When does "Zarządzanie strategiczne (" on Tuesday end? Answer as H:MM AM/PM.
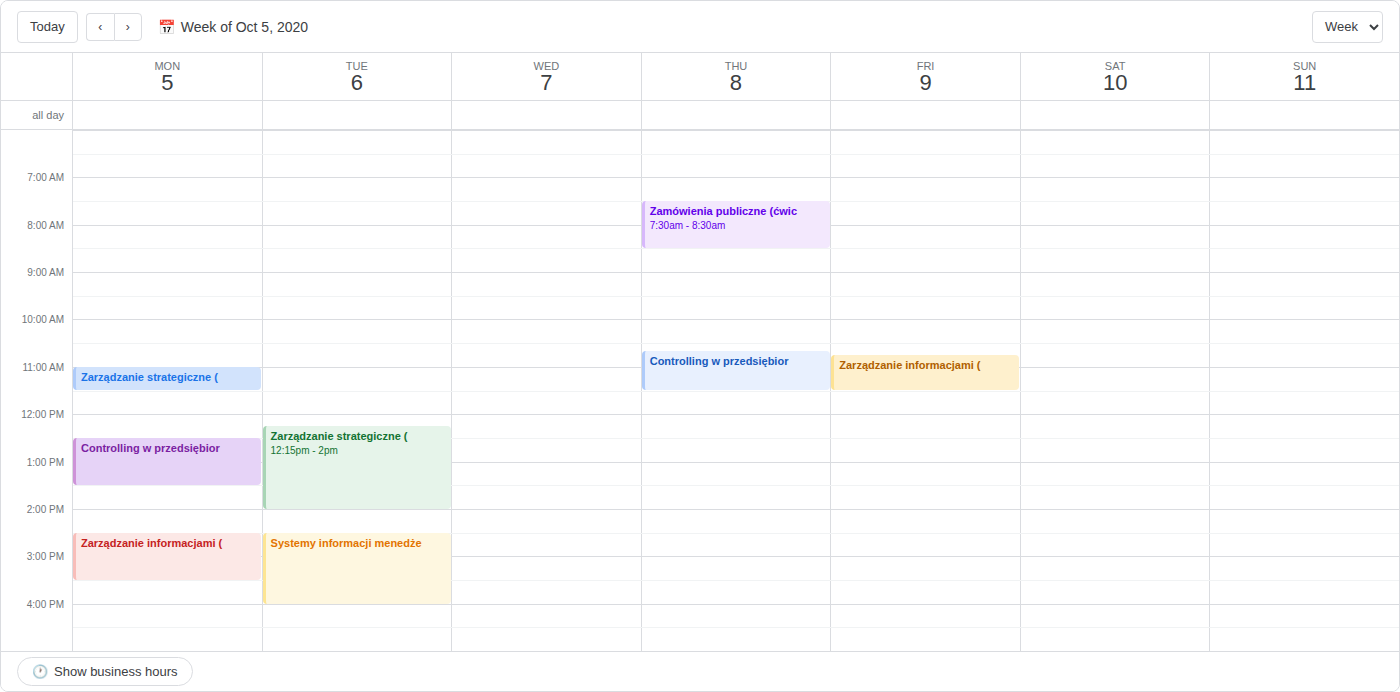
2:00 PM